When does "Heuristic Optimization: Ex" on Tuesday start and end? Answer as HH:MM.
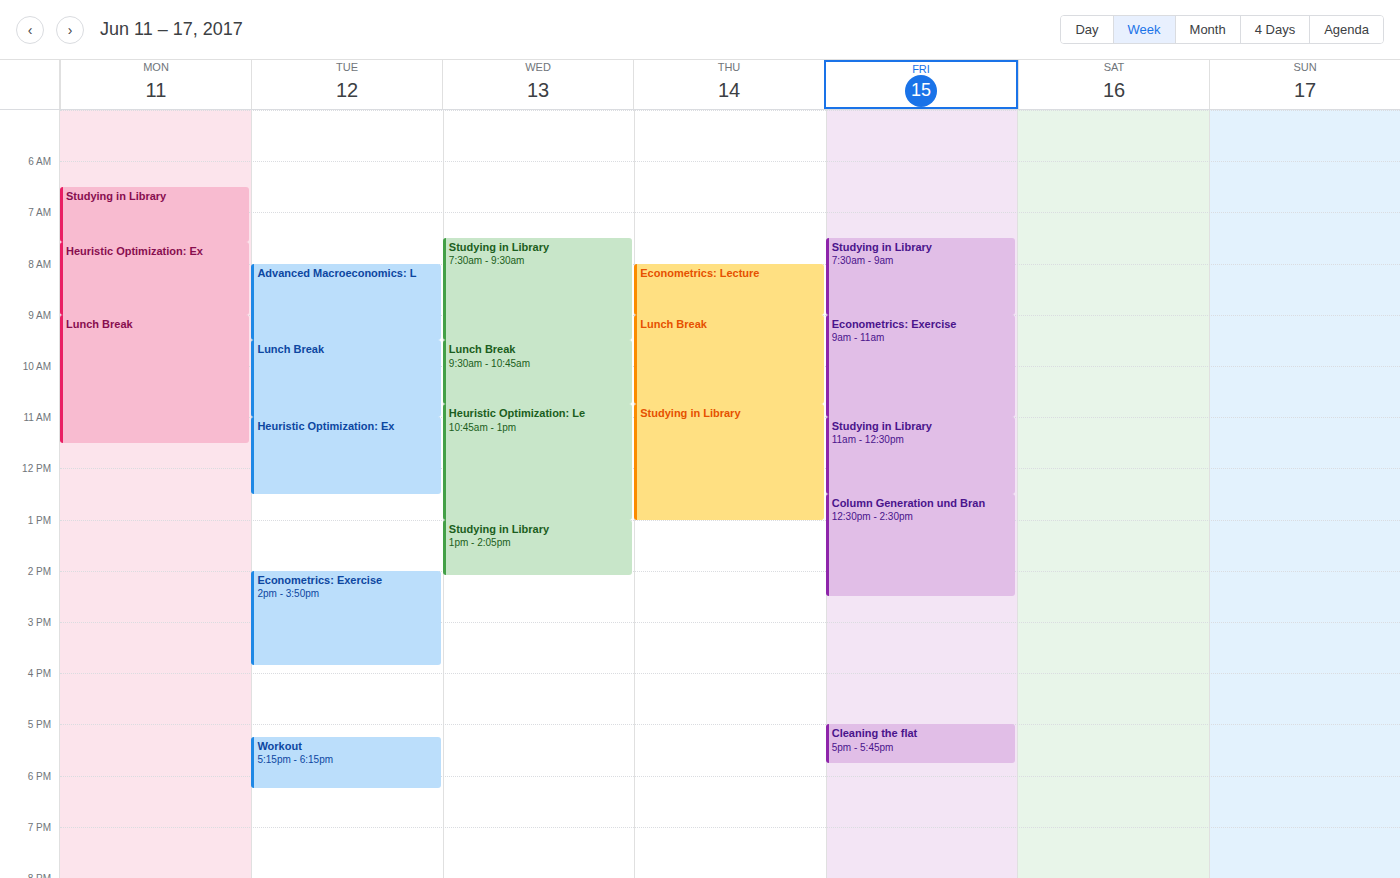
11:00 to 12:30